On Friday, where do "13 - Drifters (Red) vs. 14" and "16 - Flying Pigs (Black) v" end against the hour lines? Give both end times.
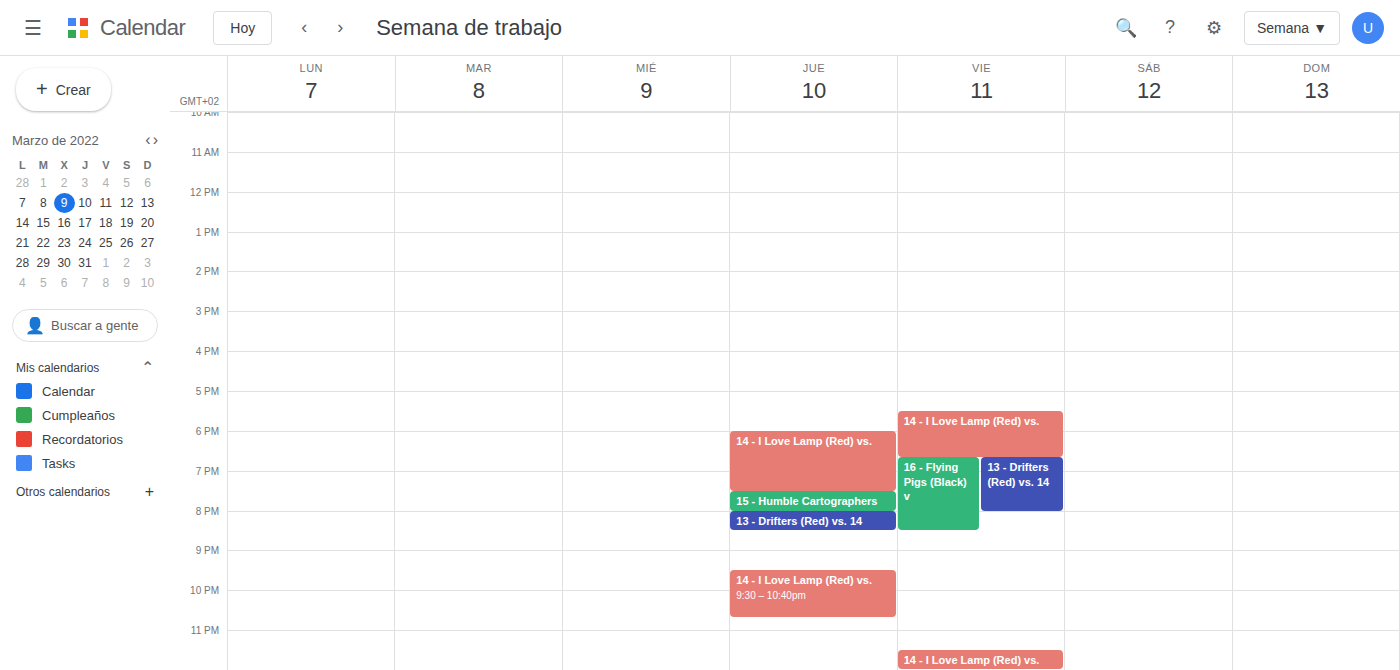
"13 - Drifters (Red) vs. 14": 20:00, exactly on the 20:00 line. "16 - Flying Pigs (Black) v": 20:30, halfway between the 20:00 and 21:00 lines.